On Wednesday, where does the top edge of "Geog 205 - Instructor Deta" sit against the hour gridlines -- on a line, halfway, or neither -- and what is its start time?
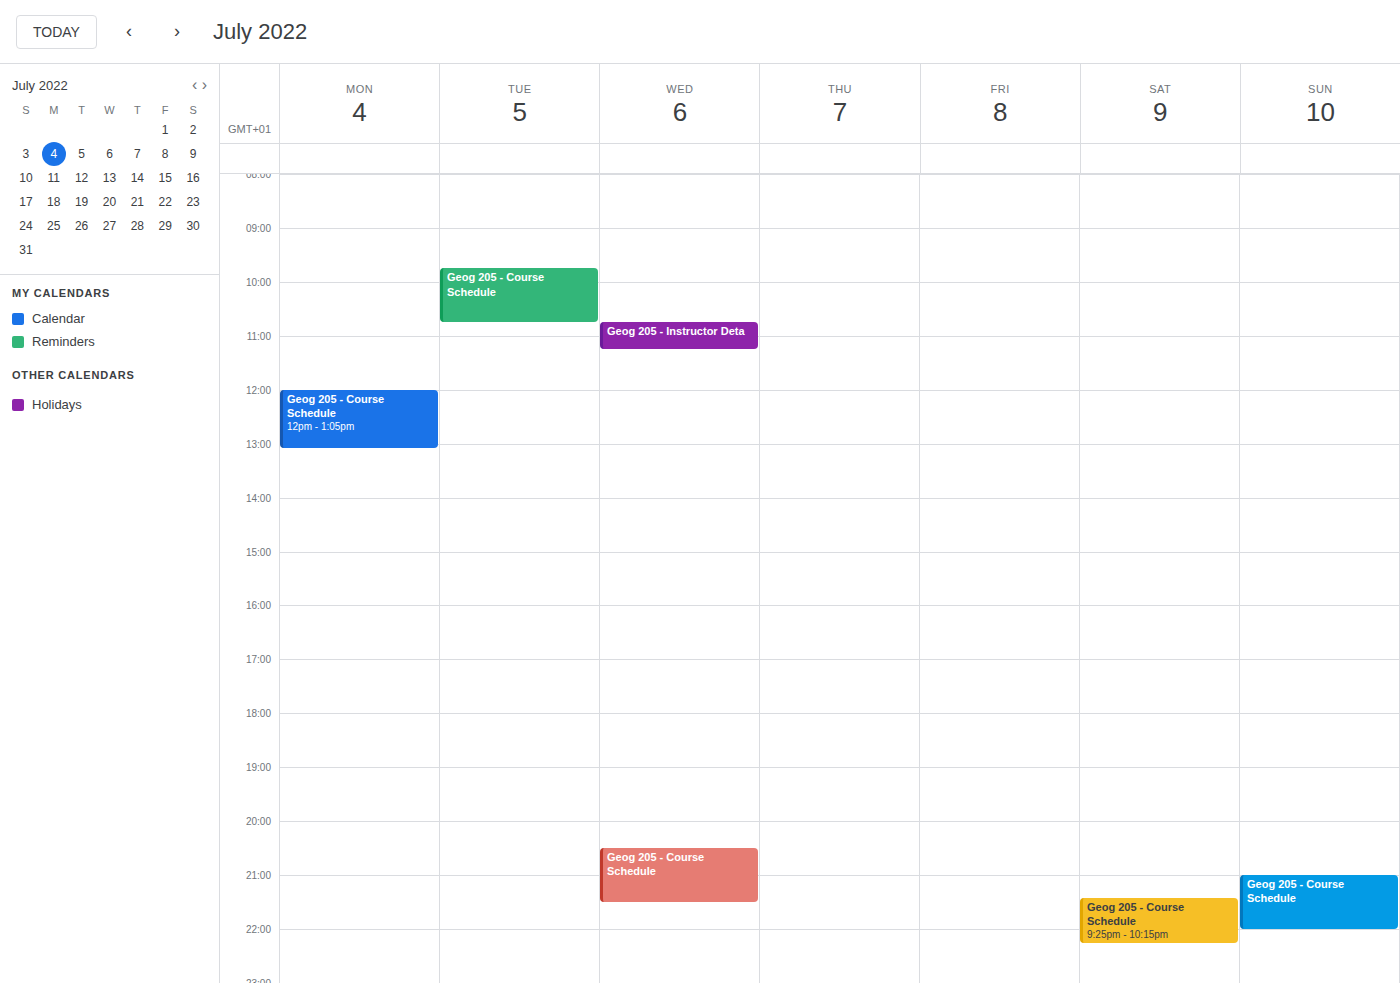
10:45 AM -- neither: three quarters of the way from the 10 AM line to the 11 AM line.